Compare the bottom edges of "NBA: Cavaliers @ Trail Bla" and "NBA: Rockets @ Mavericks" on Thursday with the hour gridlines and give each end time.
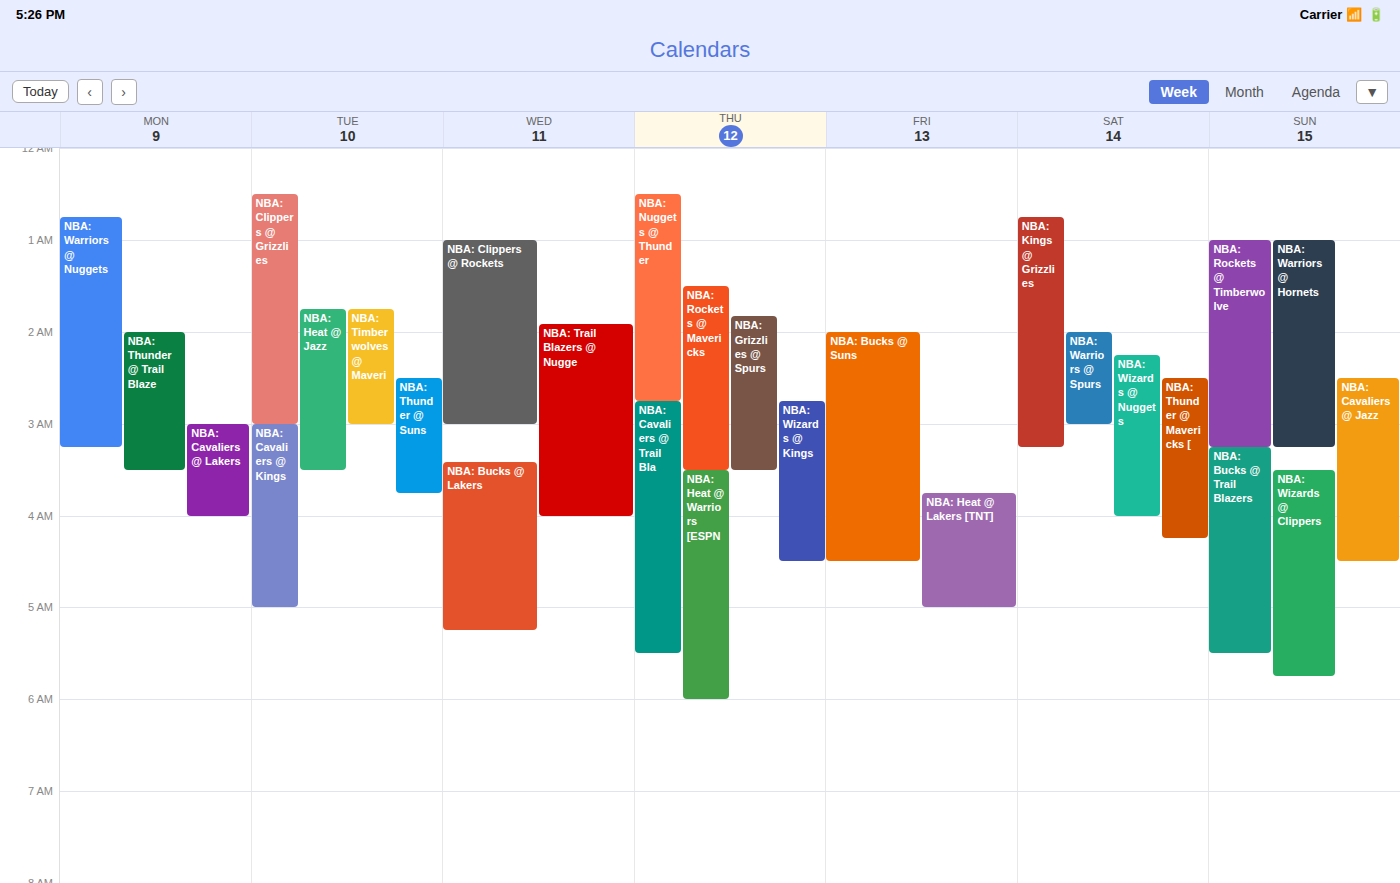
"NBA: Cavaliers @ Trail Bla": 5:30 AM, halfway between the 5 AM and 6 AM lines. "NBA: Rockets @ Mavericks": 3:30 AM, halfway between the 3 AM and 4 AM lines.